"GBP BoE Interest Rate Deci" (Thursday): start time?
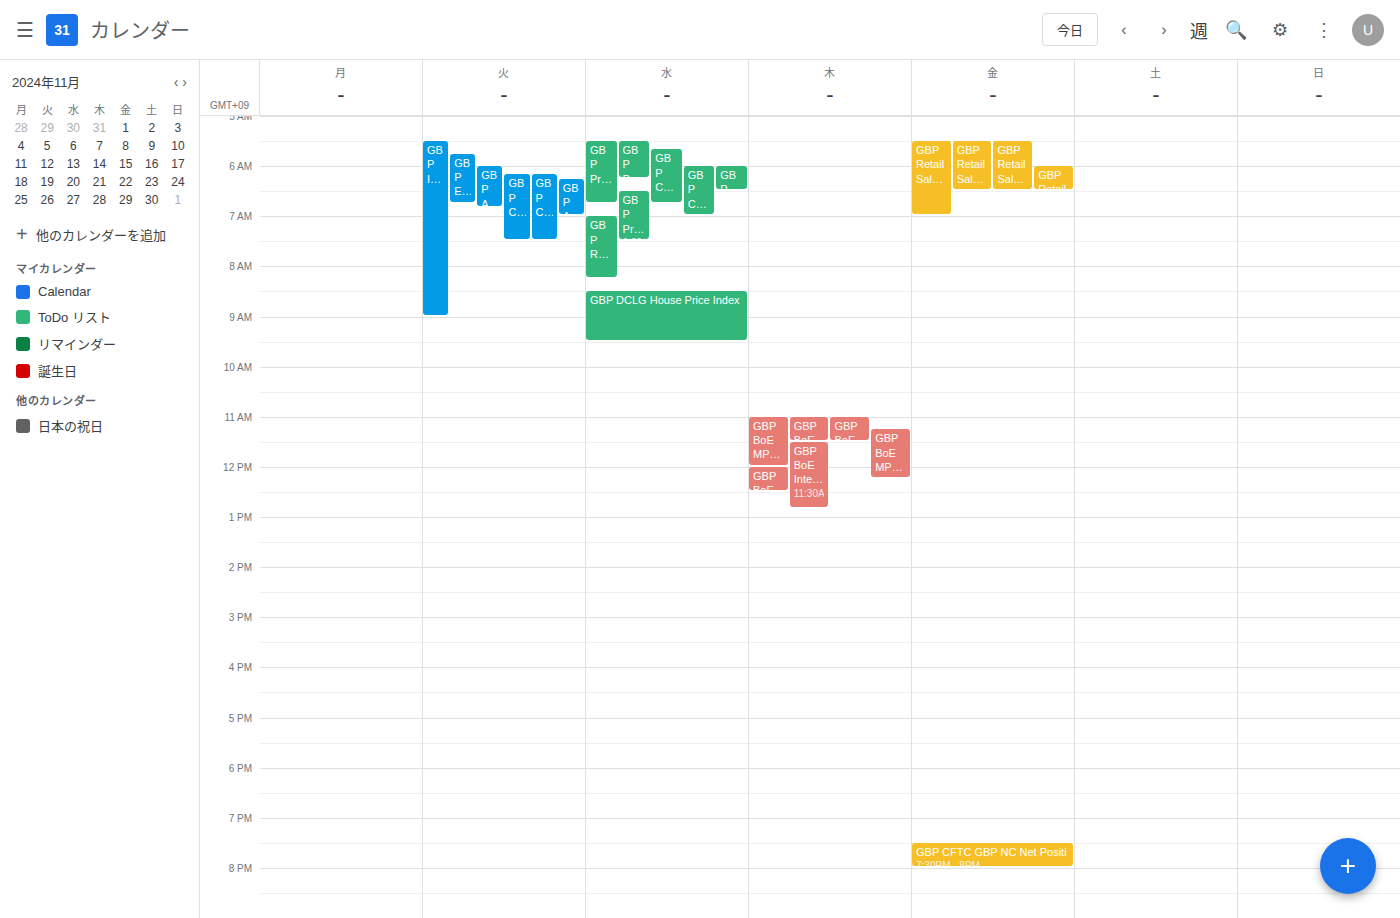
11:30 AM